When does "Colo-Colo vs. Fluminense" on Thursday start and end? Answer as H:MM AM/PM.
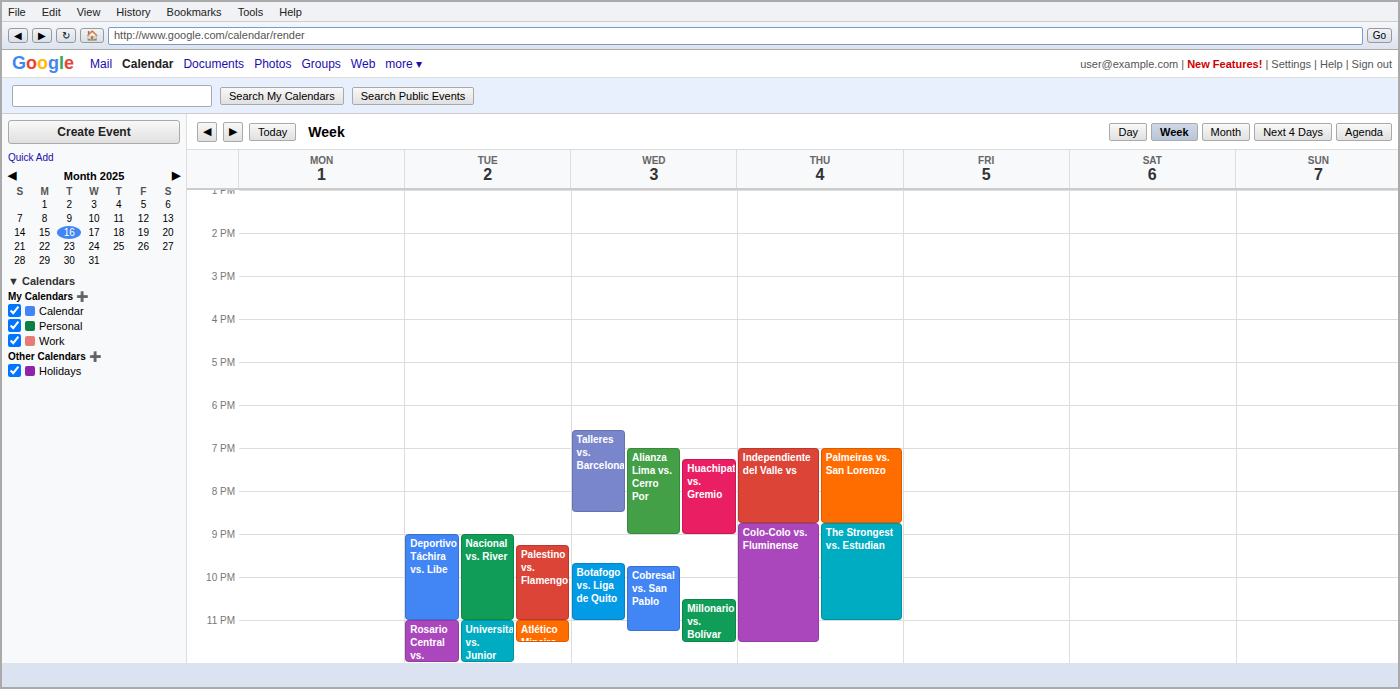
8:45 PM to 11:30 PM